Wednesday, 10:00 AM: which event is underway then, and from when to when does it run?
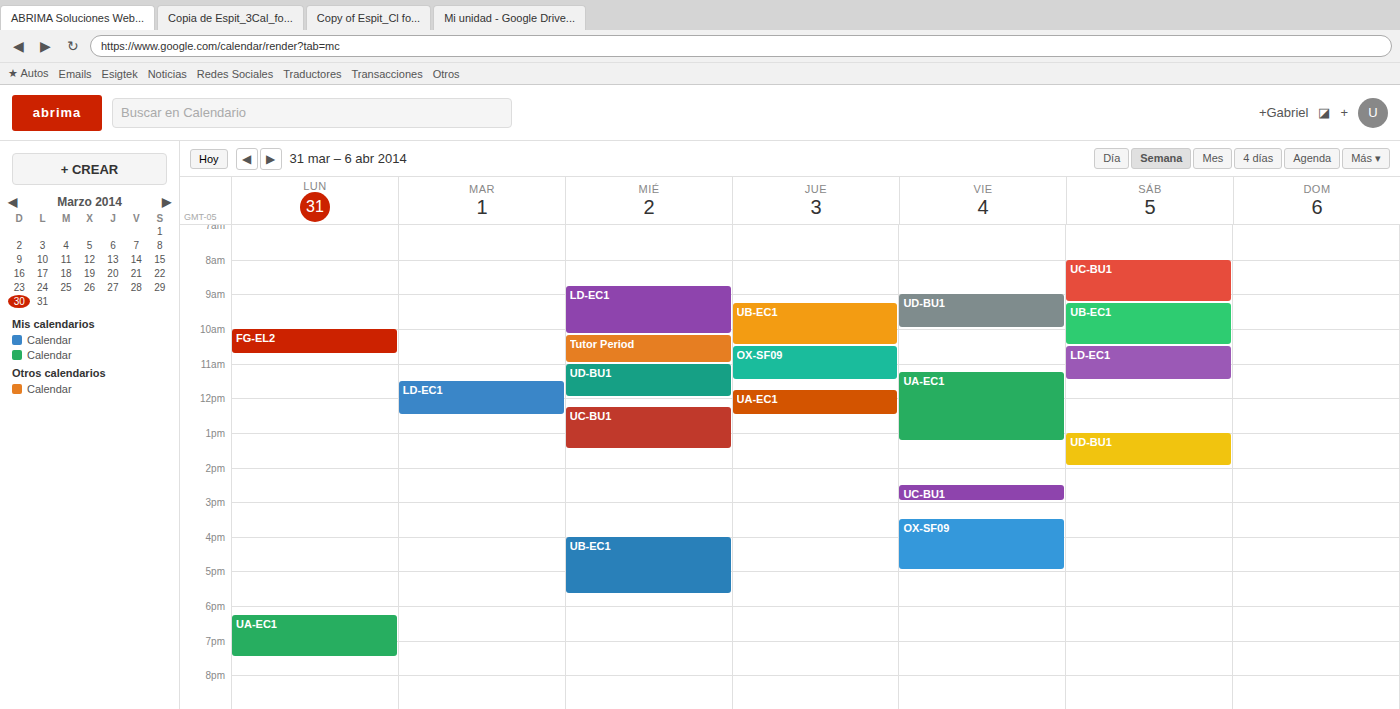
"LD-EC1", 8:45 AM to 10:10 AM